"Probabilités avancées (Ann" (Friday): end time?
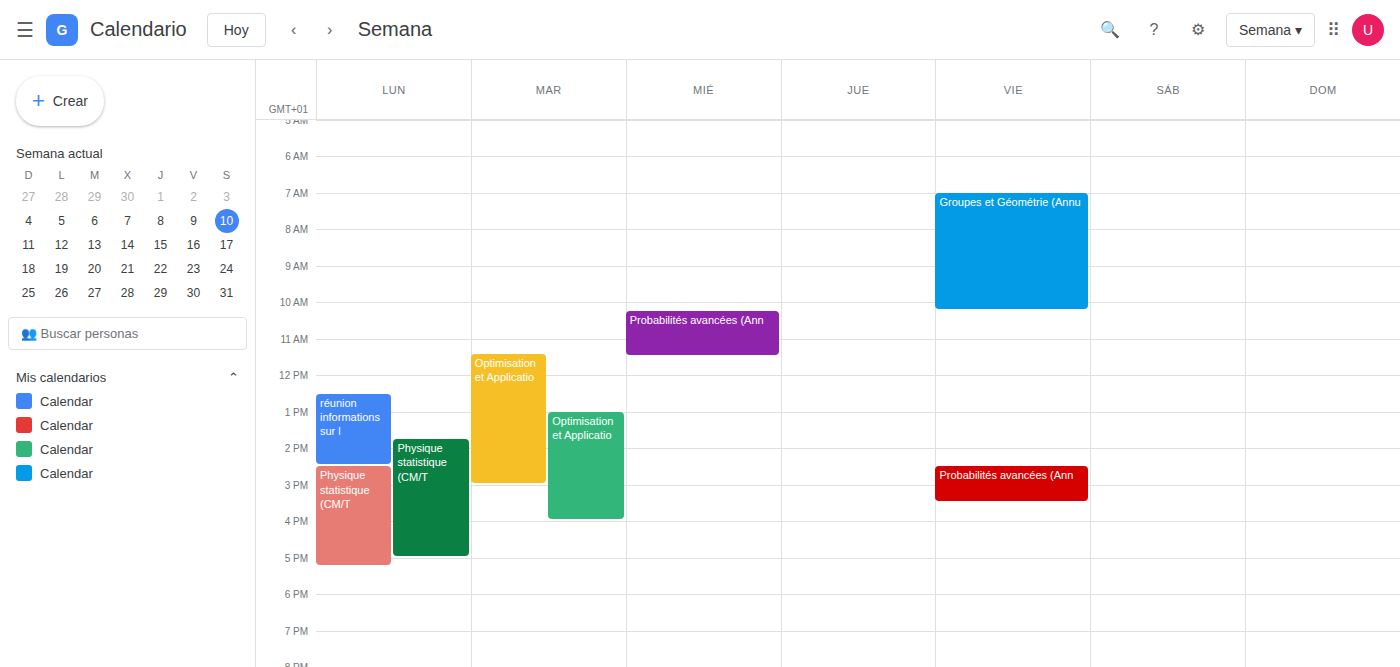
3:30 PM